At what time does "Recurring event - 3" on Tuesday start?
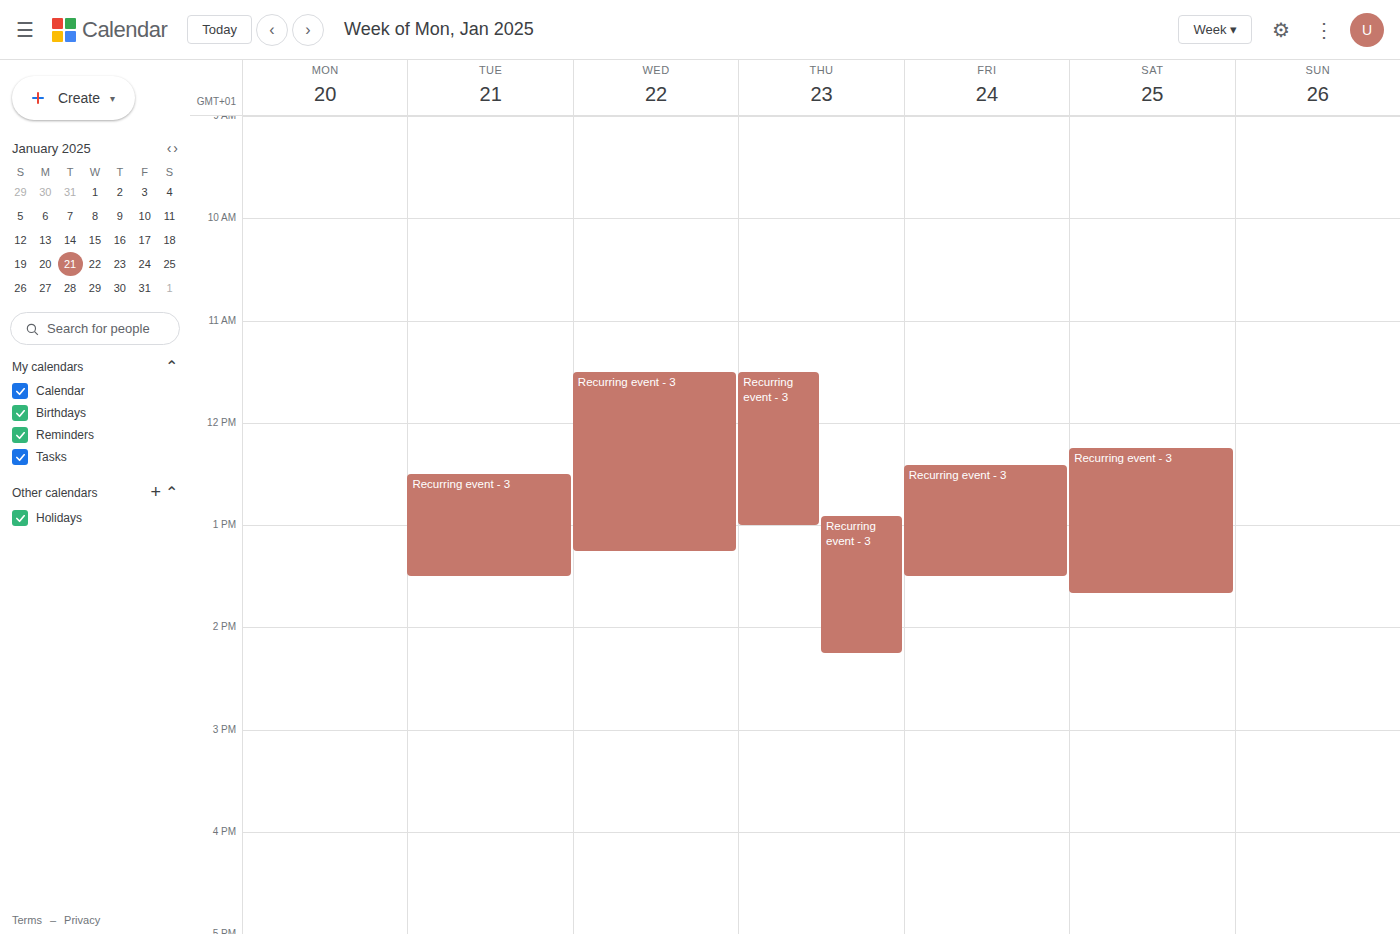
12:30 PM